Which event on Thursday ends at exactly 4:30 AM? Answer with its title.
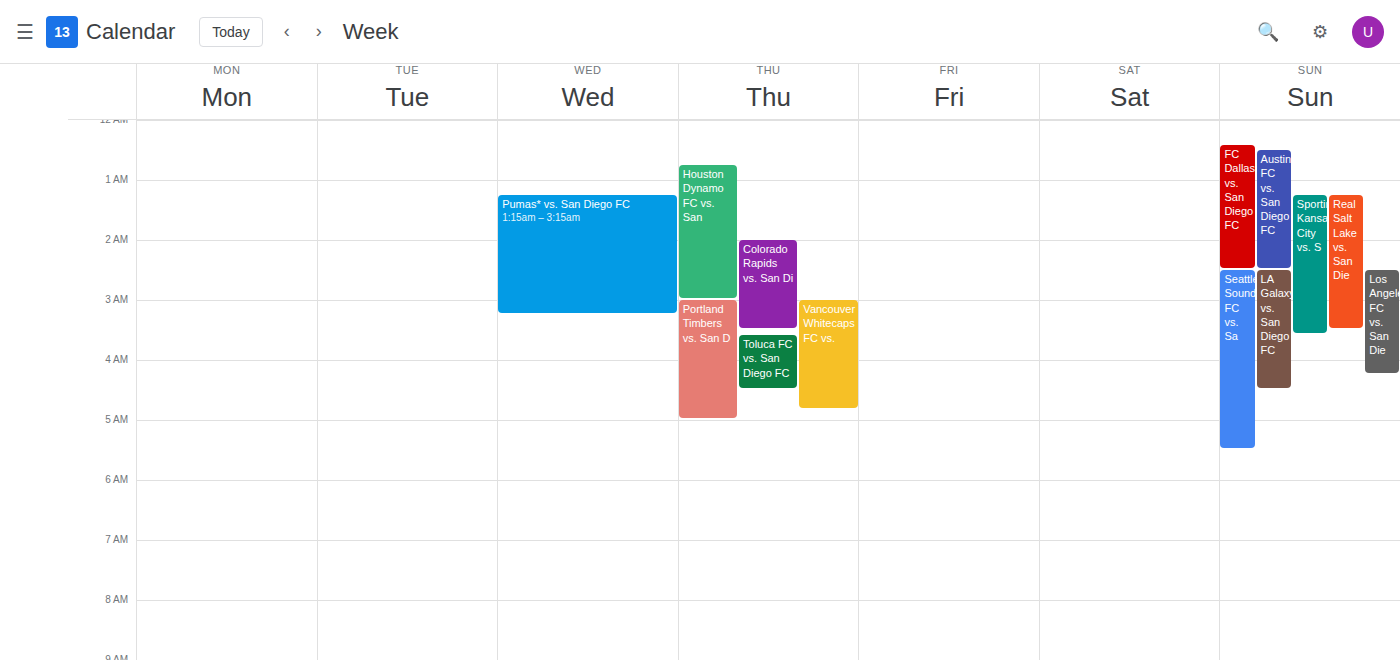
"Toluca FC vs. San Diego FC"